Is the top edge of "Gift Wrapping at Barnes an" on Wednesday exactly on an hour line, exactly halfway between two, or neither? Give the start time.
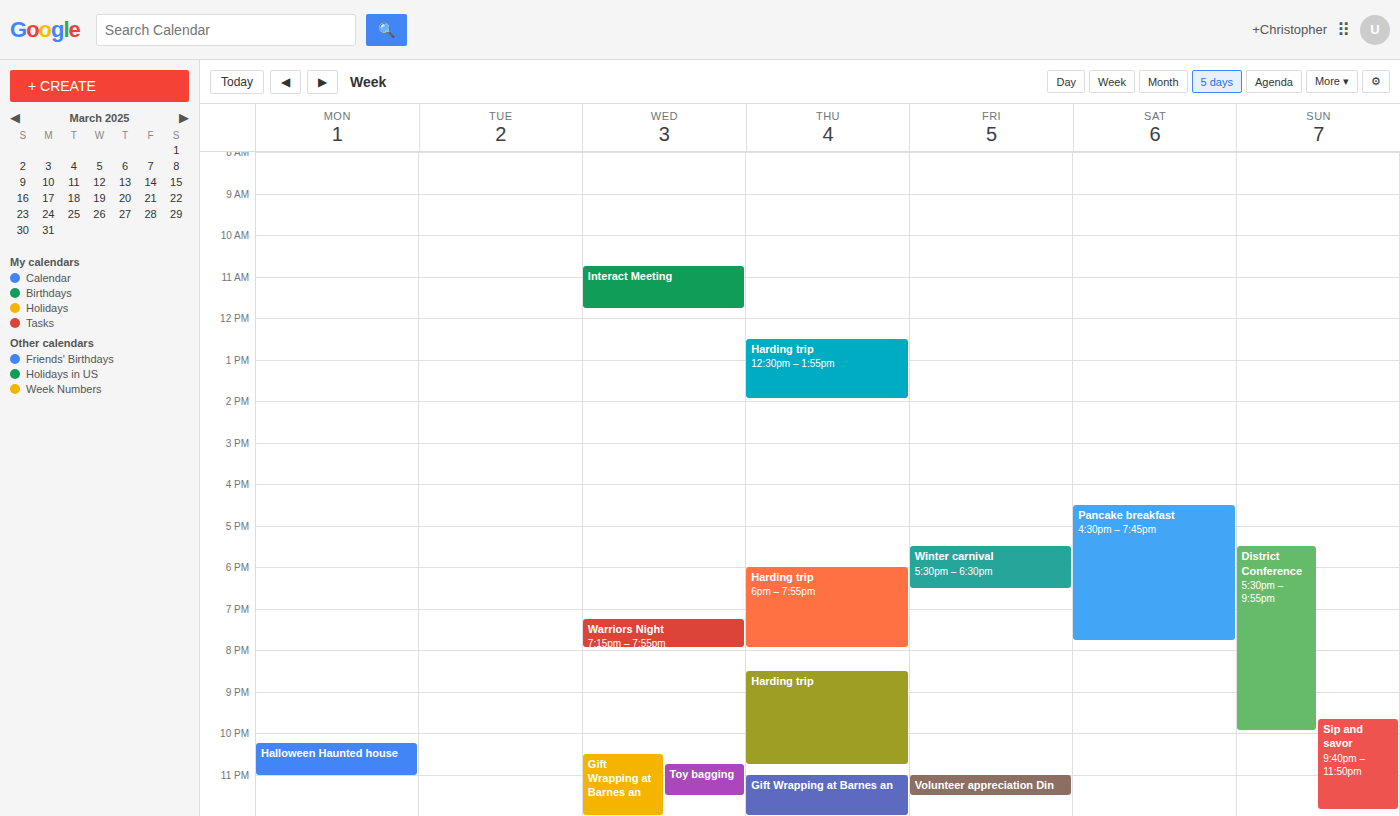
10:30 PM -- halfway between the 10 PM and 11 PM lines.